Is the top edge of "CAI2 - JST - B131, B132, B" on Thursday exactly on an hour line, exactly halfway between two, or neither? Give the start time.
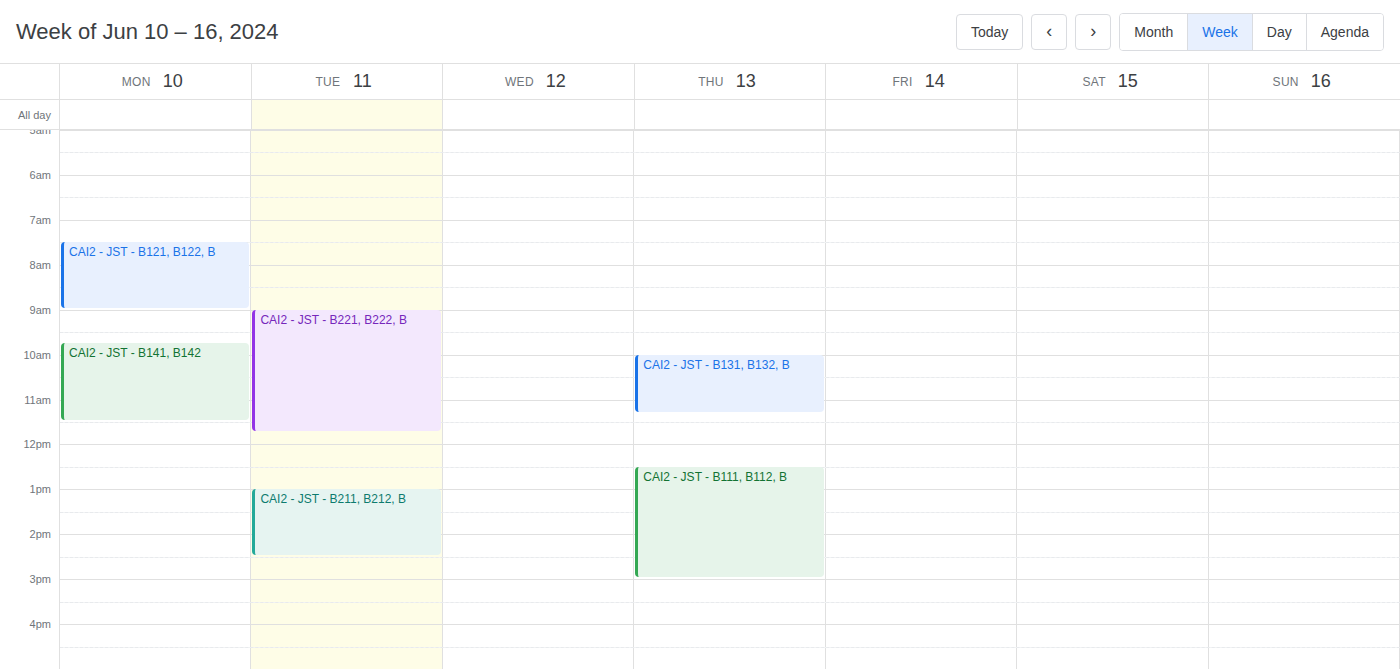
10:00 -- exactly on the 10:00 line.